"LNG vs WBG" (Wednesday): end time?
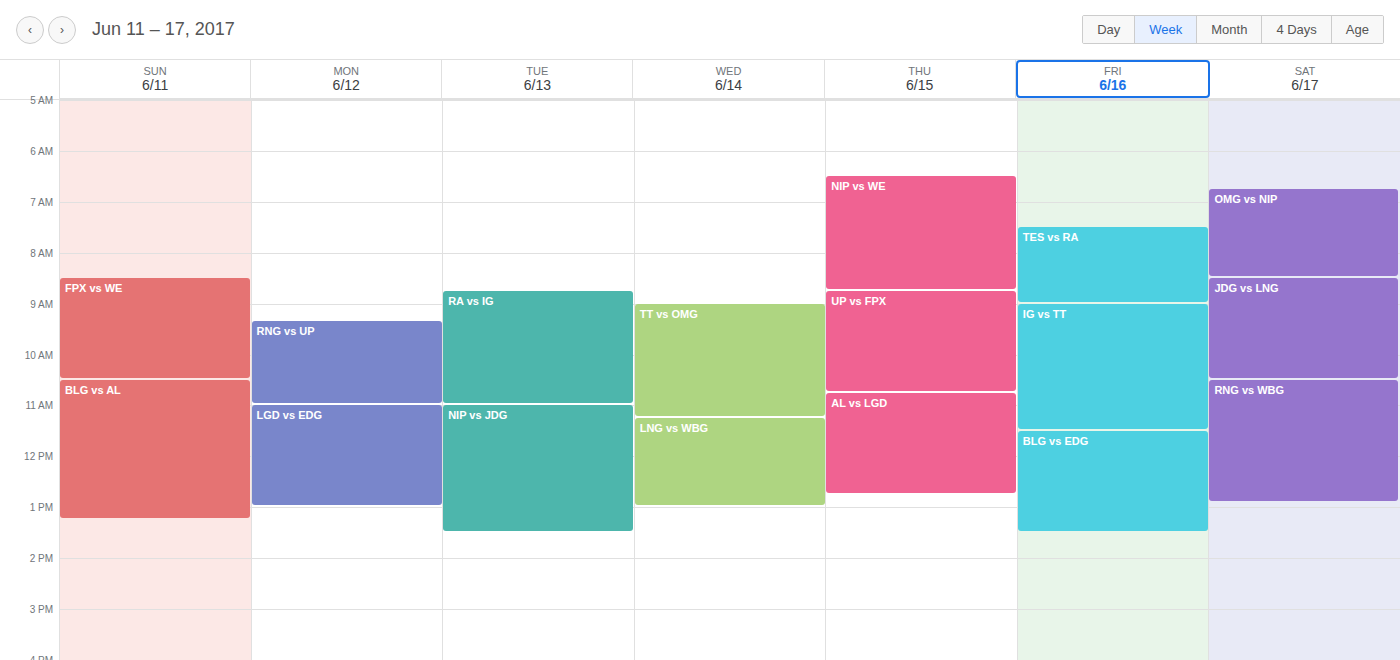
1:00 PM